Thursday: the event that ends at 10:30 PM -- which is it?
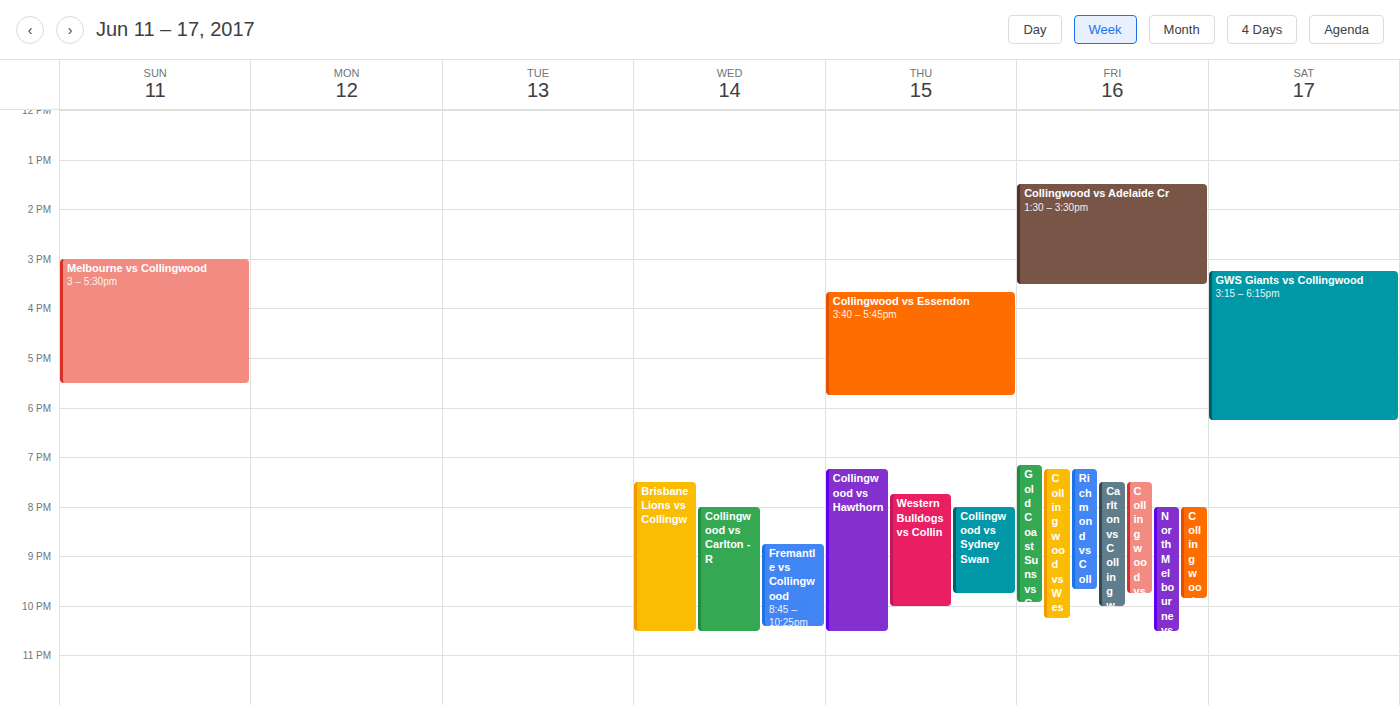
"Collingwood vs Hawthorn"